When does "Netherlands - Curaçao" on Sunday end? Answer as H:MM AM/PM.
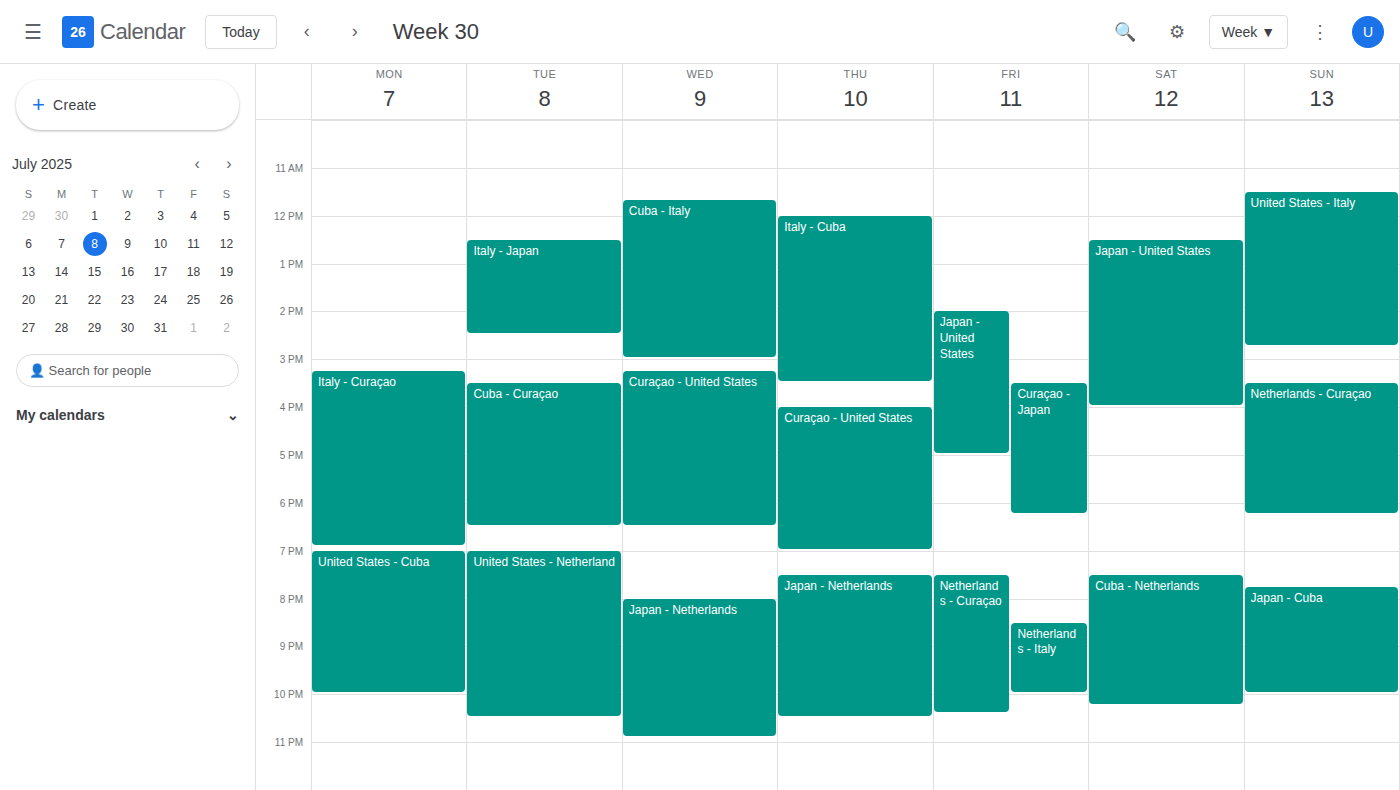
6:15 PM